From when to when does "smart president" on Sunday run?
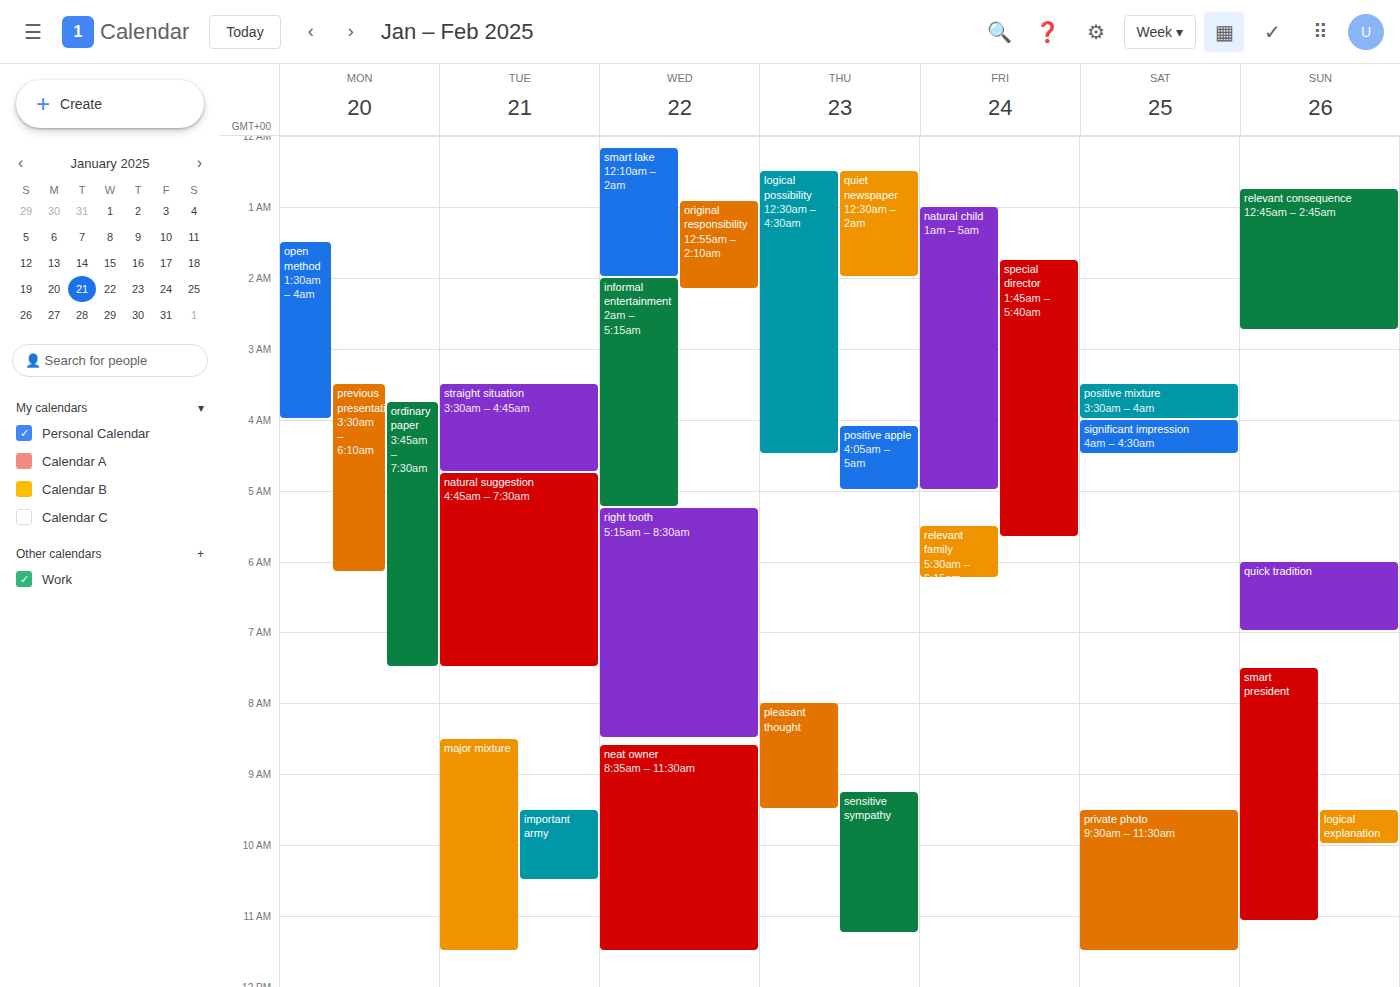
7:30 AM to 11:05 AM